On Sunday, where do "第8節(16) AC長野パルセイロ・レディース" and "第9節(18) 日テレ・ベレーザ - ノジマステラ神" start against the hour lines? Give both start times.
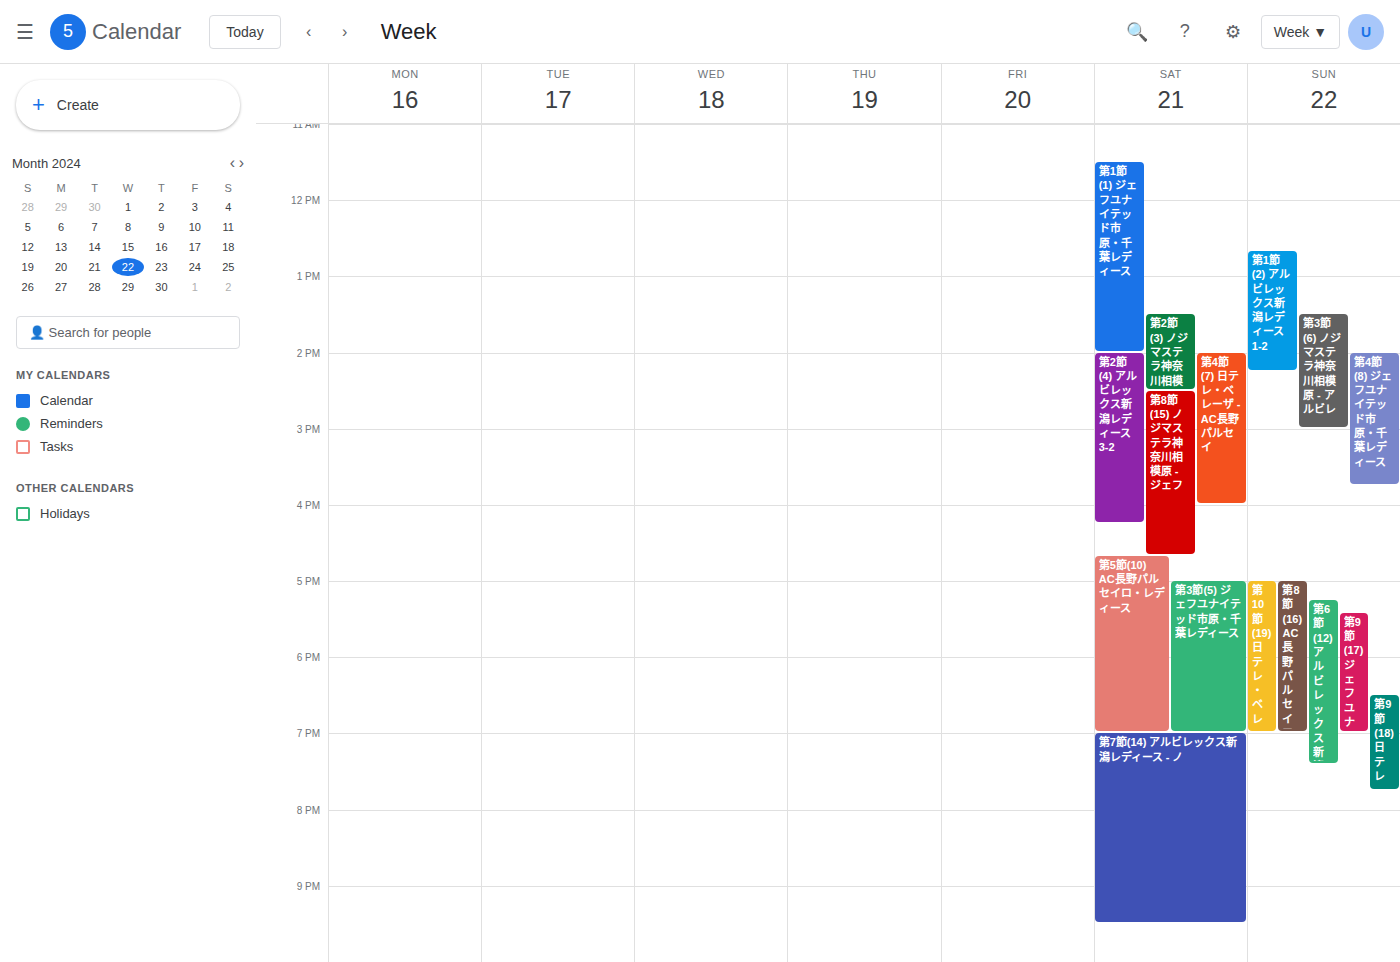
"第8節(16) AC長野パルセイロ・レディース": 5:00 PM, exactly on the 5 PM line. "第9節(18) 日テレ・ベレーザ - ノジマステラ神": 6:30 PM, halfway between the 6 PM and 7 PM lines.